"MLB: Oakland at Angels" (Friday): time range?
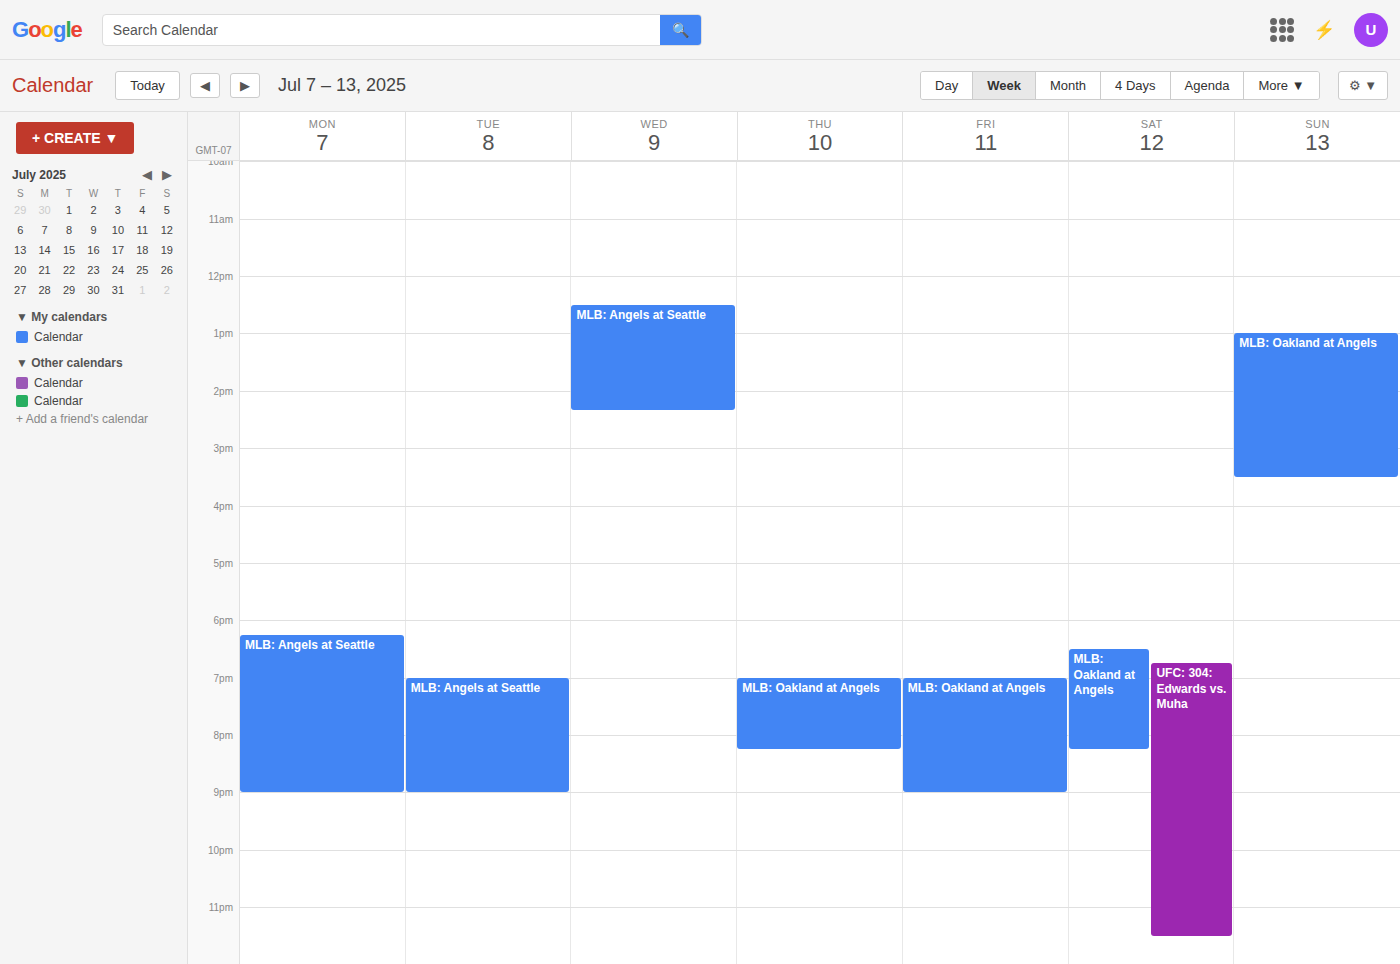
7:00 PM to 9:00 PM